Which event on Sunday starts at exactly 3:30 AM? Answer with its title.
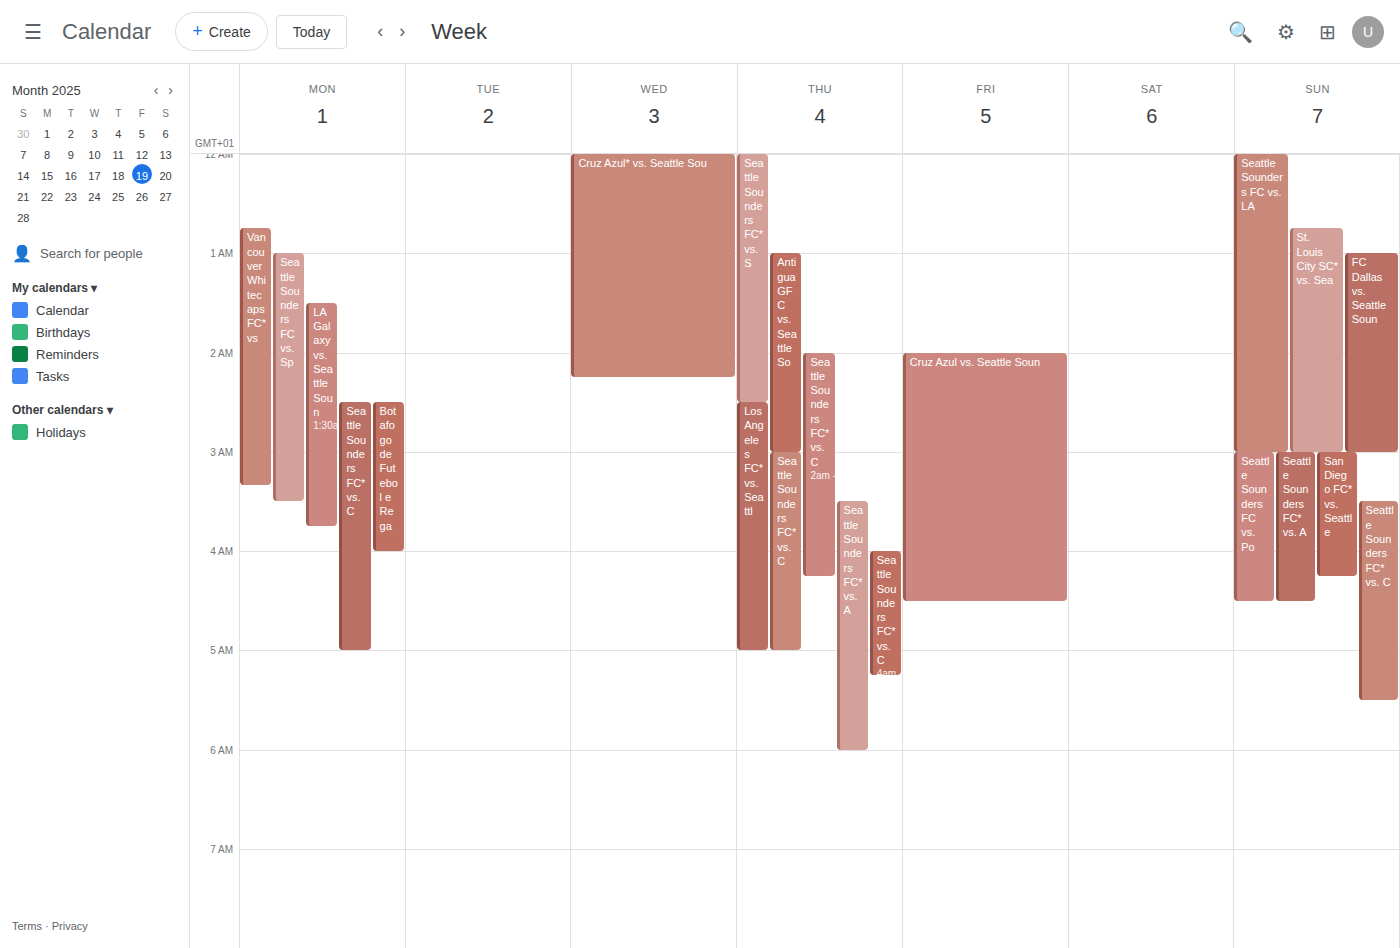
"Seattle Sounders FC* vs. C"